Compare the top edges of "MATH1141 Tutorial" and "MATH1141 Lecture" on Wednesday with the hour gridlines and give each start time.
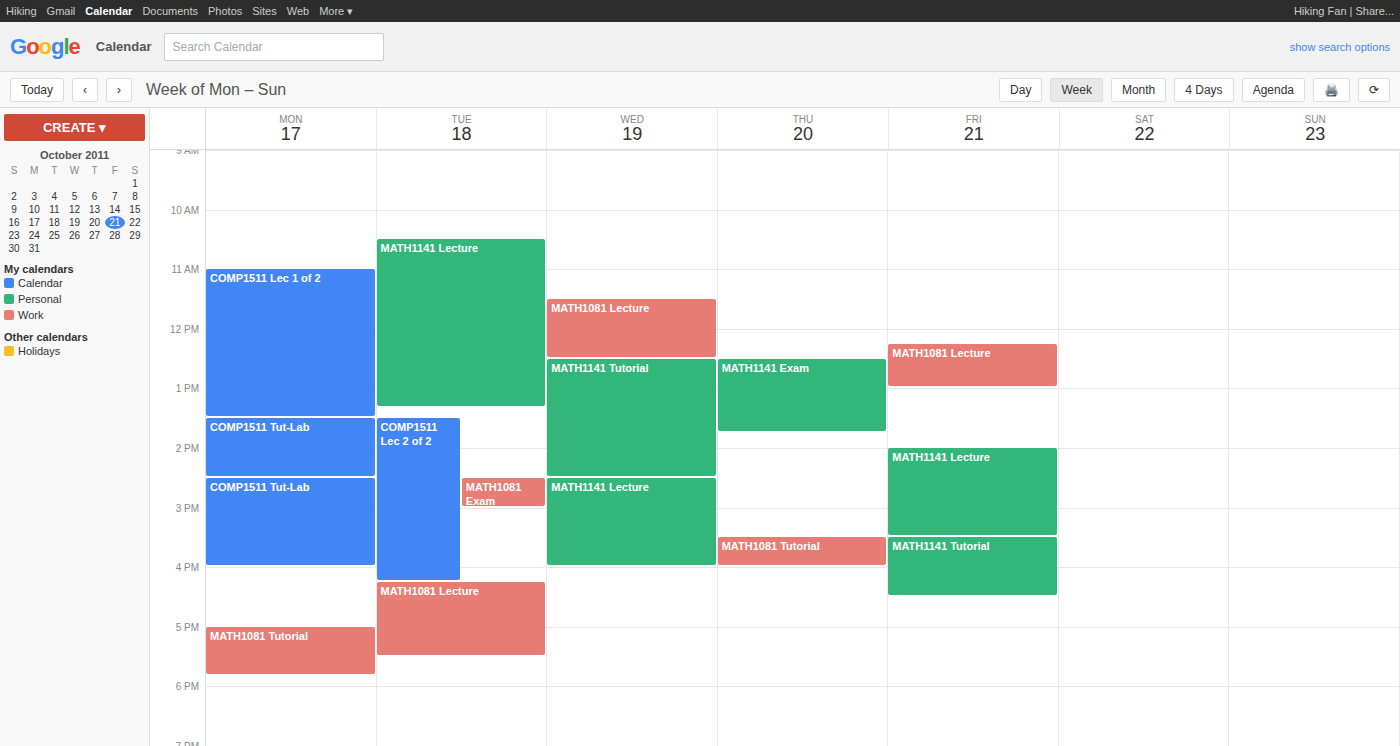
"MATH1141 Tutorial": 12:30 PM, halfway between the 12 PM and 1 PM lines. "MATH1141 Lecture": 2:30 PM, halfway between the 2 PM and 3 PM lines.